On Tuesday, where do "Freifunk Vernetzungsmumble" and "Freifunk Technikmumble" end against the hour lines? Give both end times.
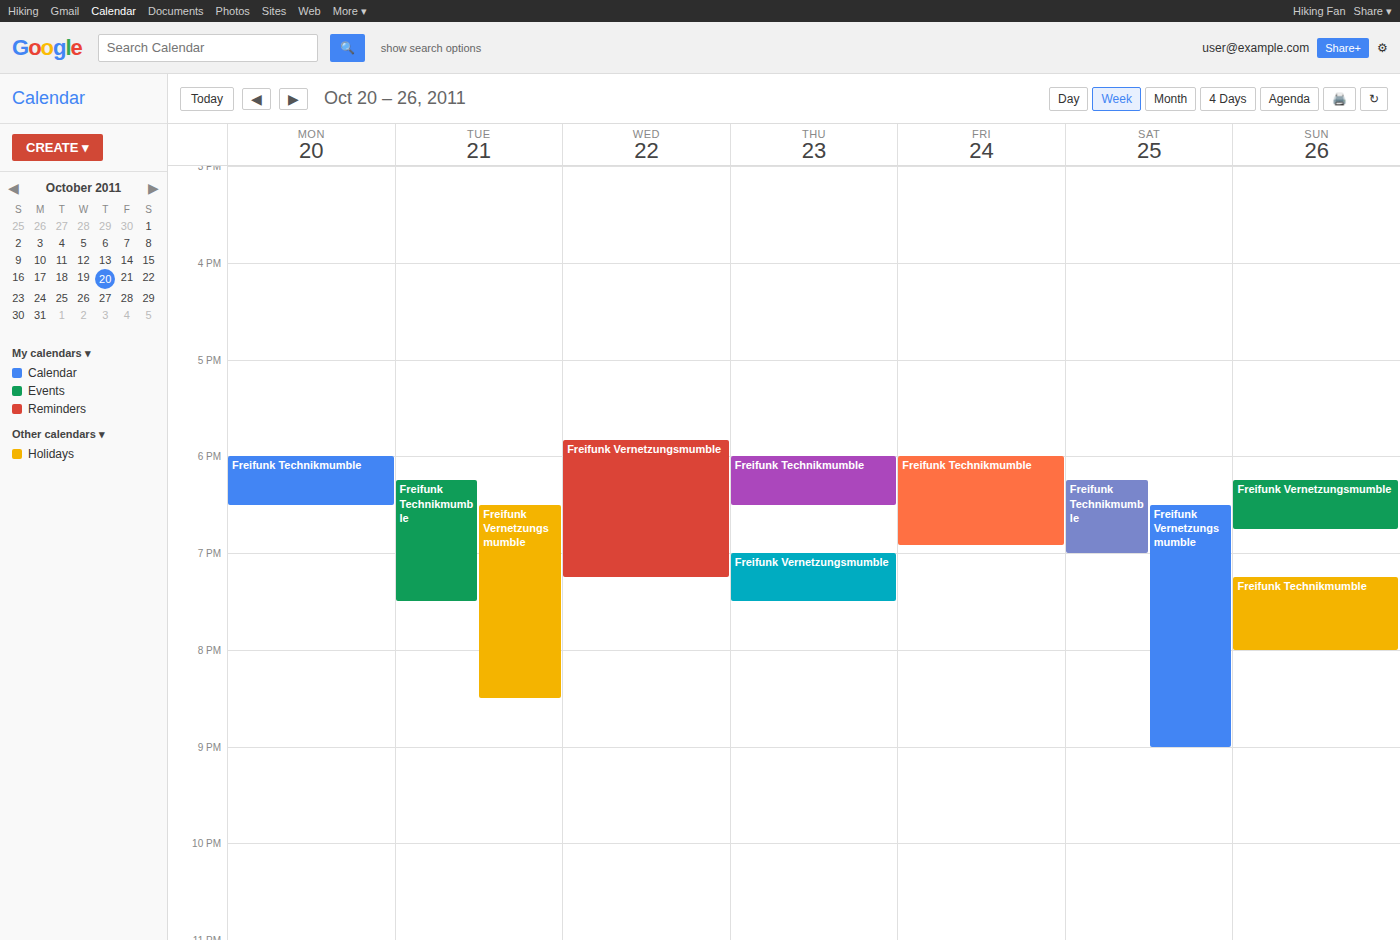
"Freifunk Vernetzungsmumble": 8:30 PM, halfway between the 8 PM and 9 PM lines. "Freifunk Technikmumble": 7:30 PM, halfway between the 7 PM and 8 PM lines.